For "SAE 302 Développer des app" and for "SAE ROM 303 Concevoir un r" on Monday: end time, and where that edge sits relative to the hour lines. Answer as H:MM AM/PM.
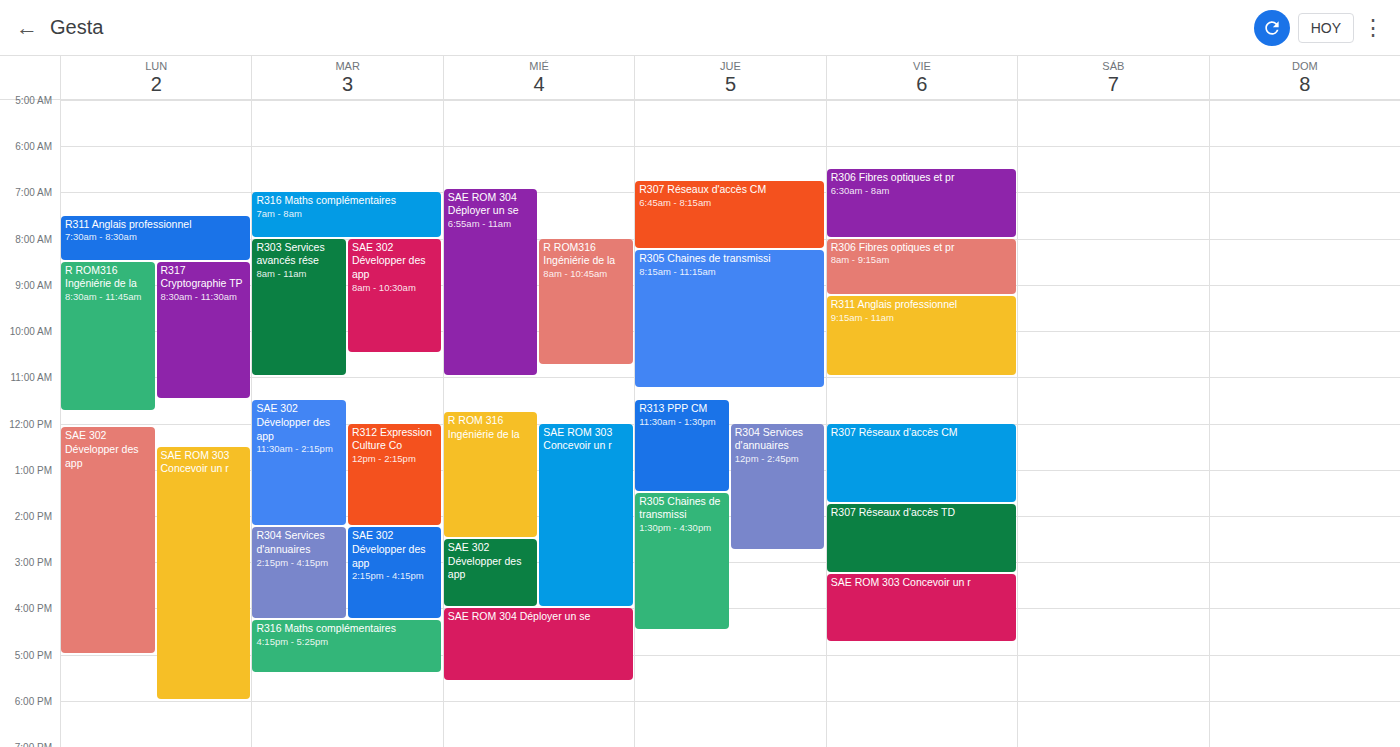
"SAE 302 Développer des app": 5:00 PM, exactly on the 5 PM line. "SAE ROM 303 Concevoir un r": 6:00 PM, exactly on the 6 PM line.